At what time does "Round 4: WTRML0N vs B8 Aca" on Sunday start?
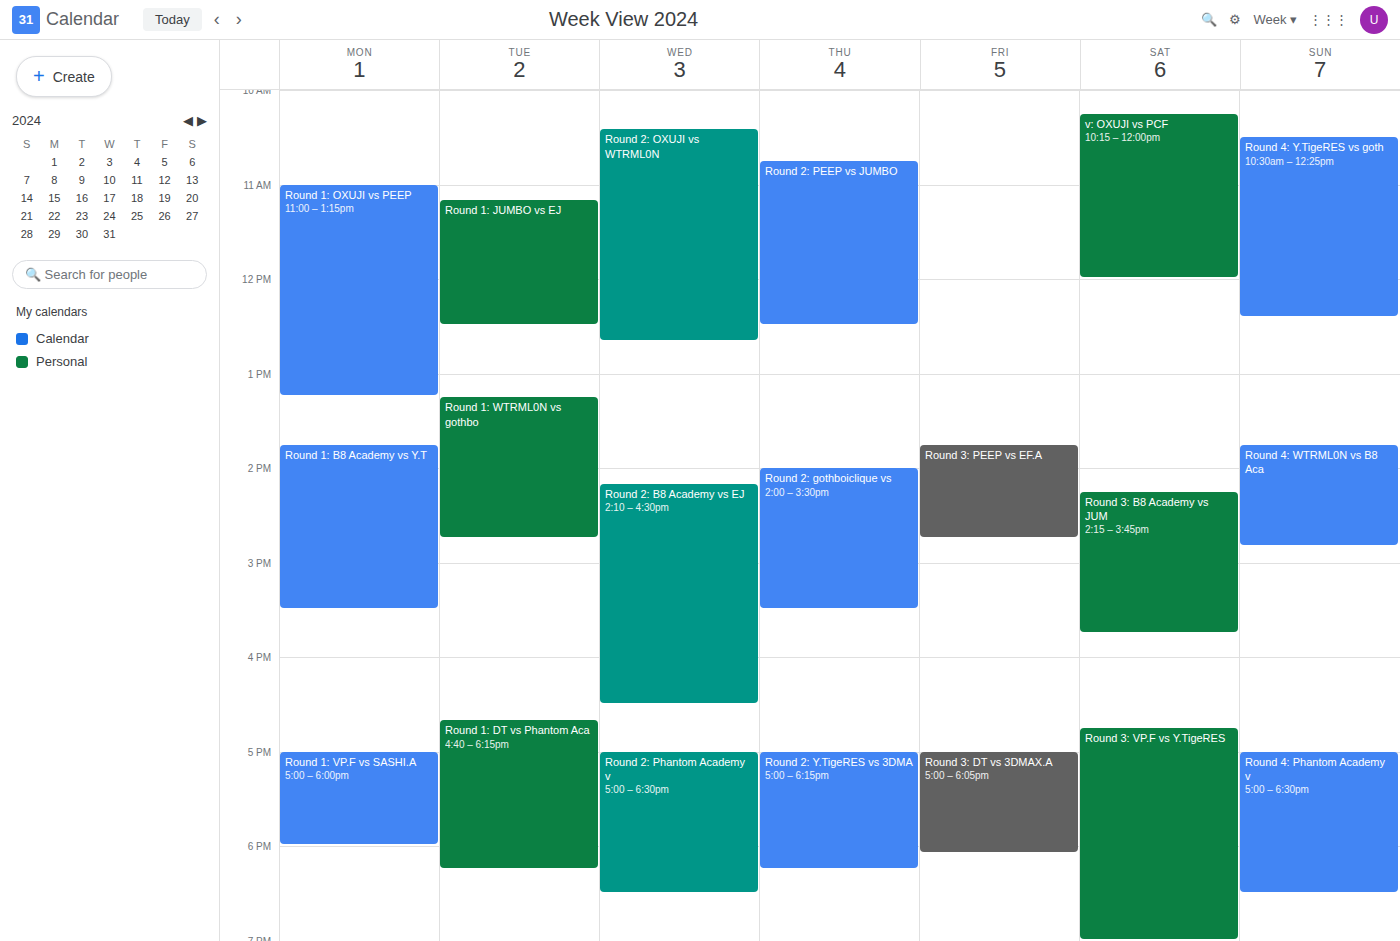
1:45 PM